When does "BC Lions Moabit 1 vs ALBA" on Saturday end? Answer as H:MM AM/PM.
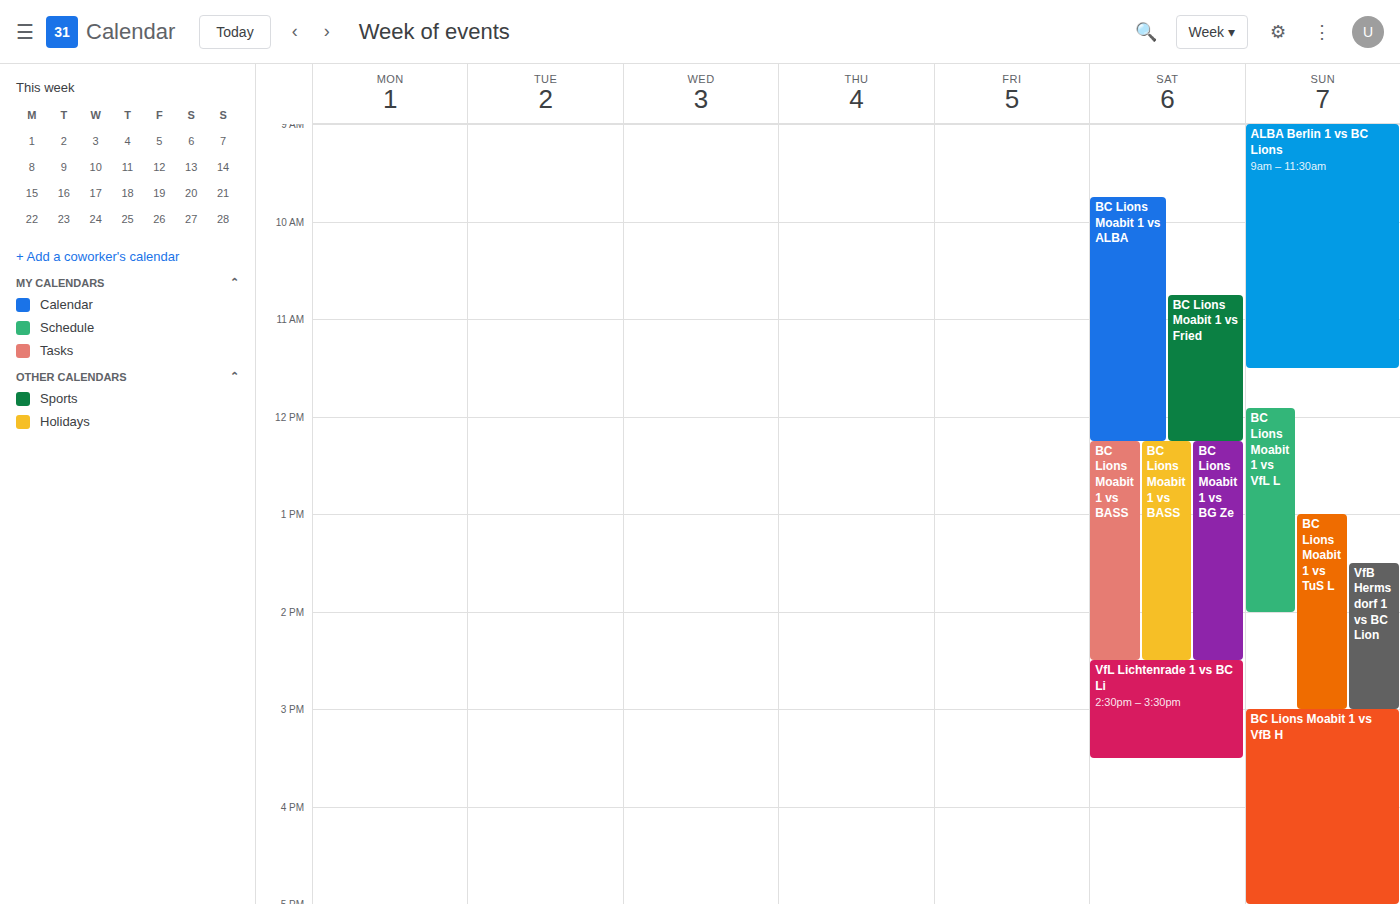
12:15 PM